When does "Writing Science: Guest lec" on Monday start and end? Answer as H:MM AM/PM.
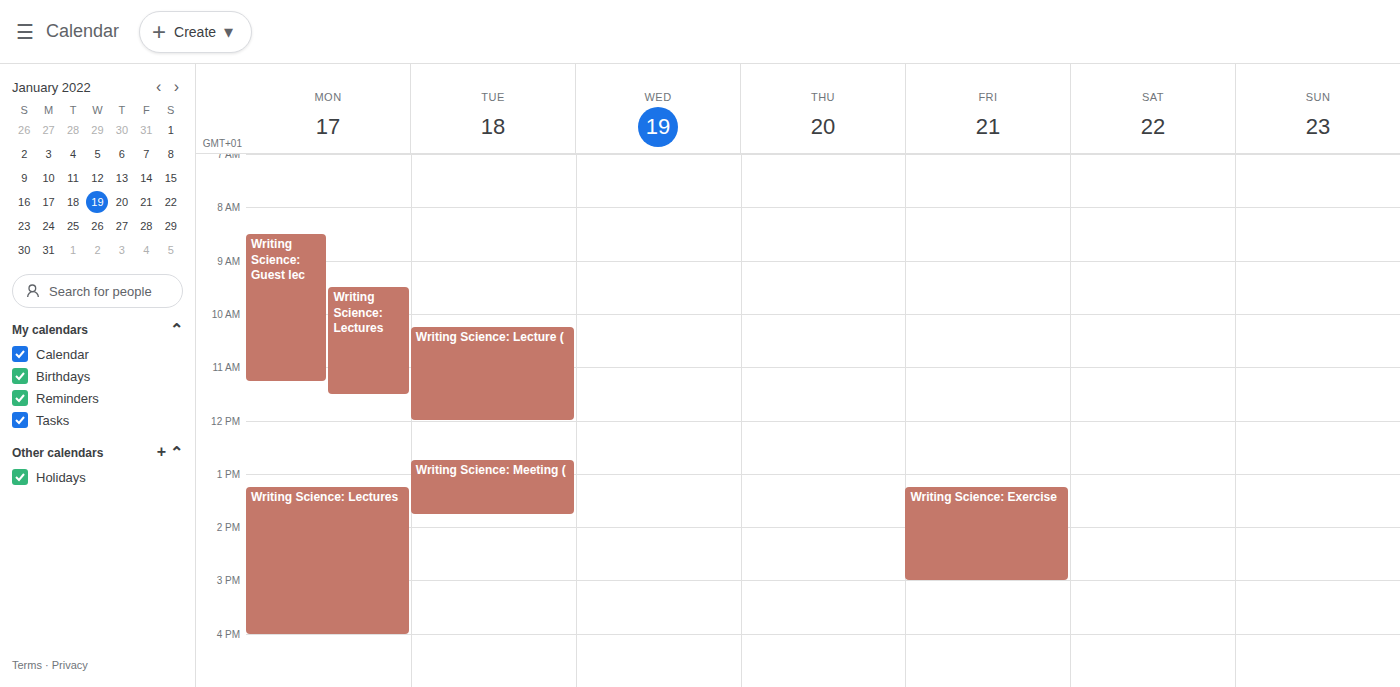
8:30 AM to 11:15 AM